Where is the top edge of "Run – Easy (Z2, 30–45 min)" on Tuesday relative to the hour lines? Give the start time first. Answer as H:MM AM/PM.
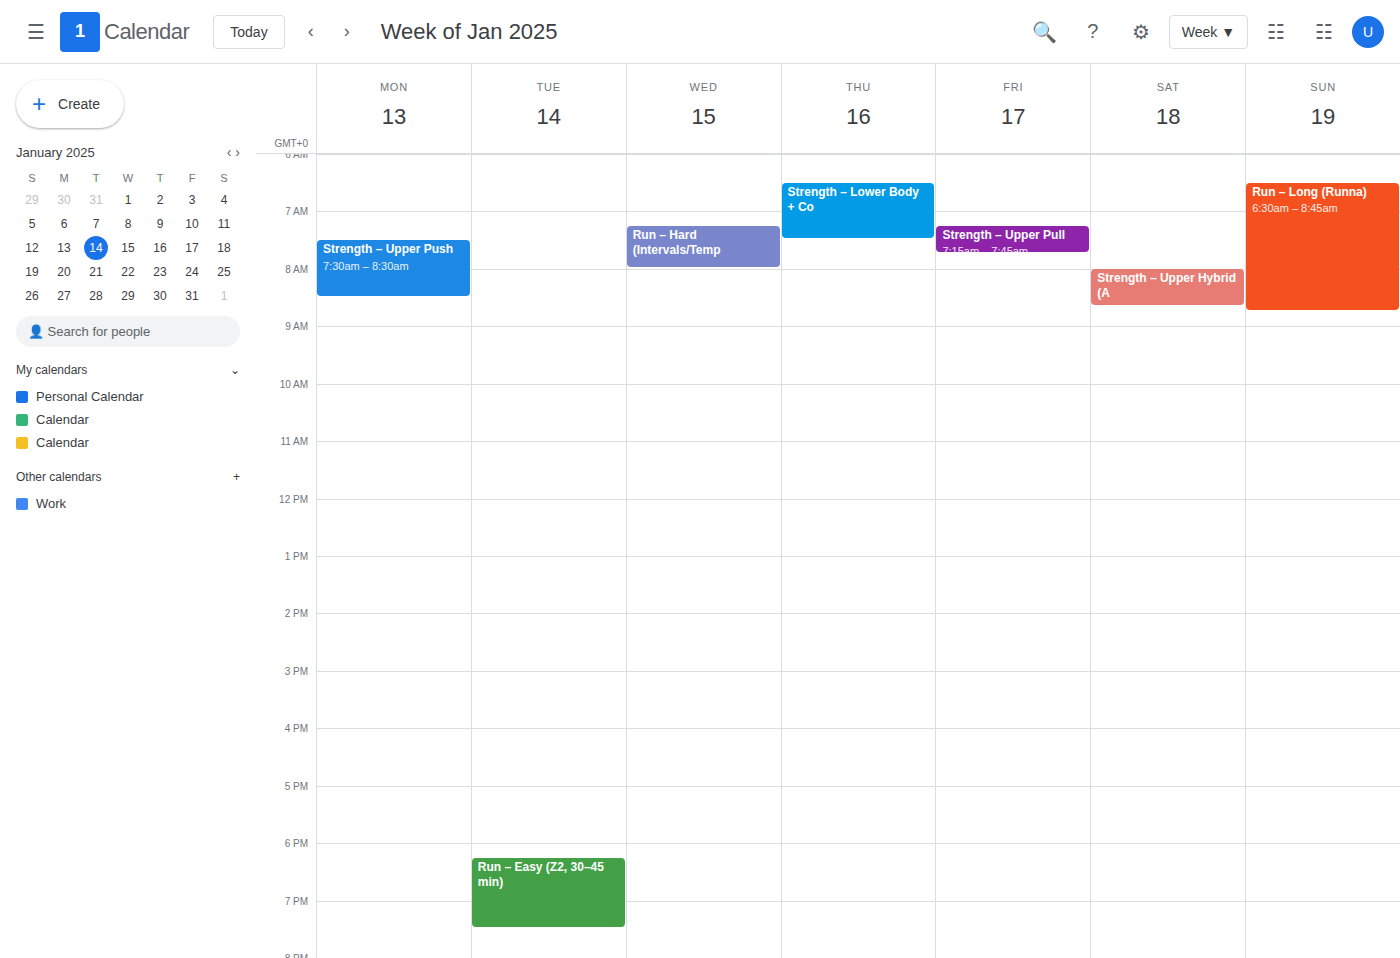
6:15 PM -- neither: a quarter of the way from the 6 PM line to the 7 PM line.